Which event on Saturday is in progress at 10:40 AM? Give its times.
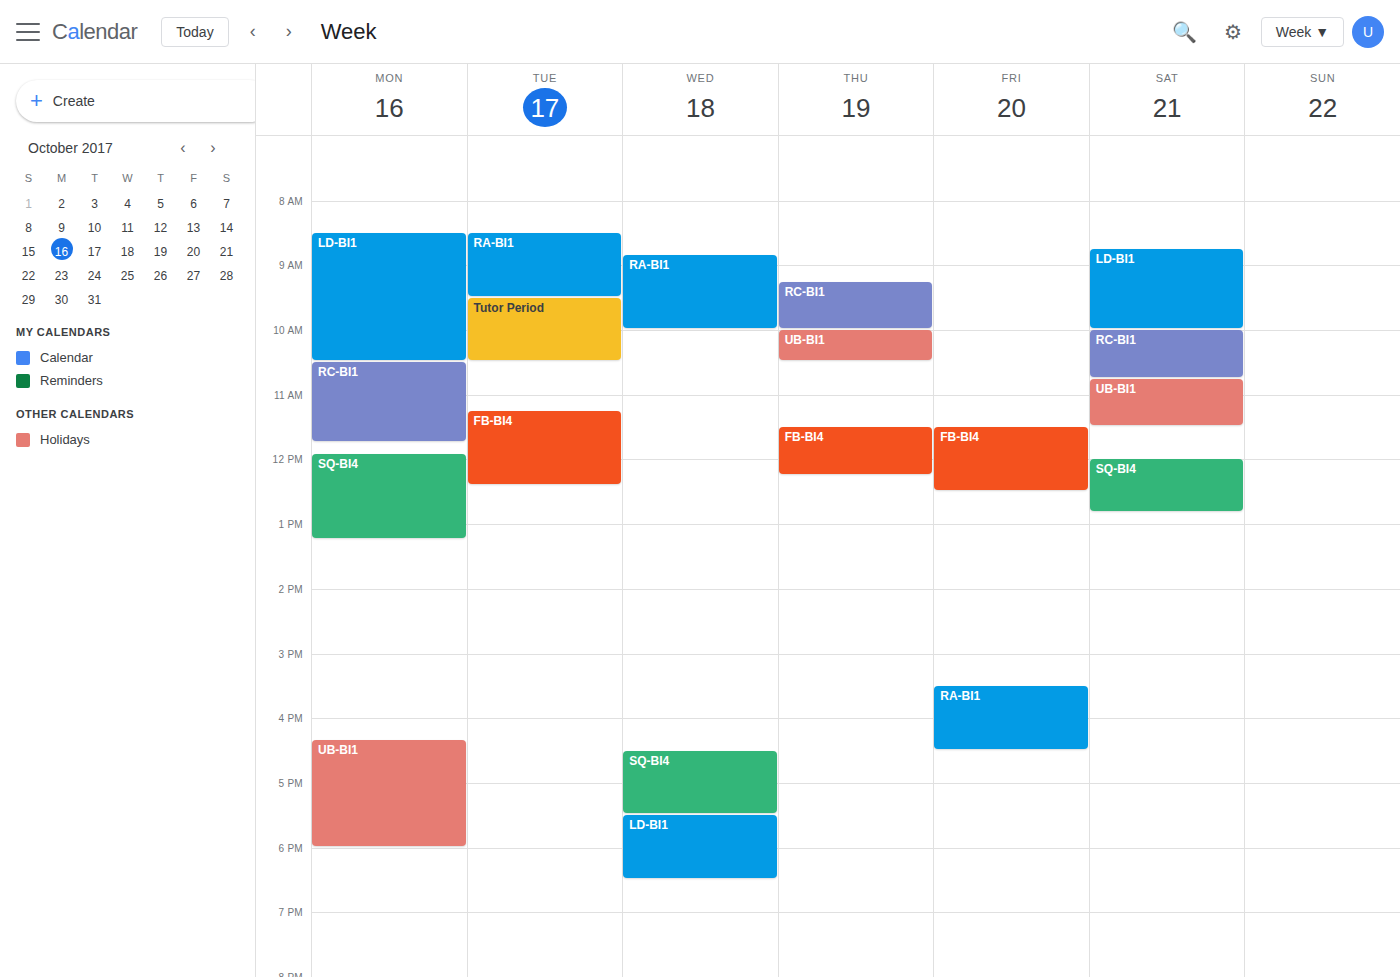
"RC-BI1", 10:00 AM to 10:45 AM